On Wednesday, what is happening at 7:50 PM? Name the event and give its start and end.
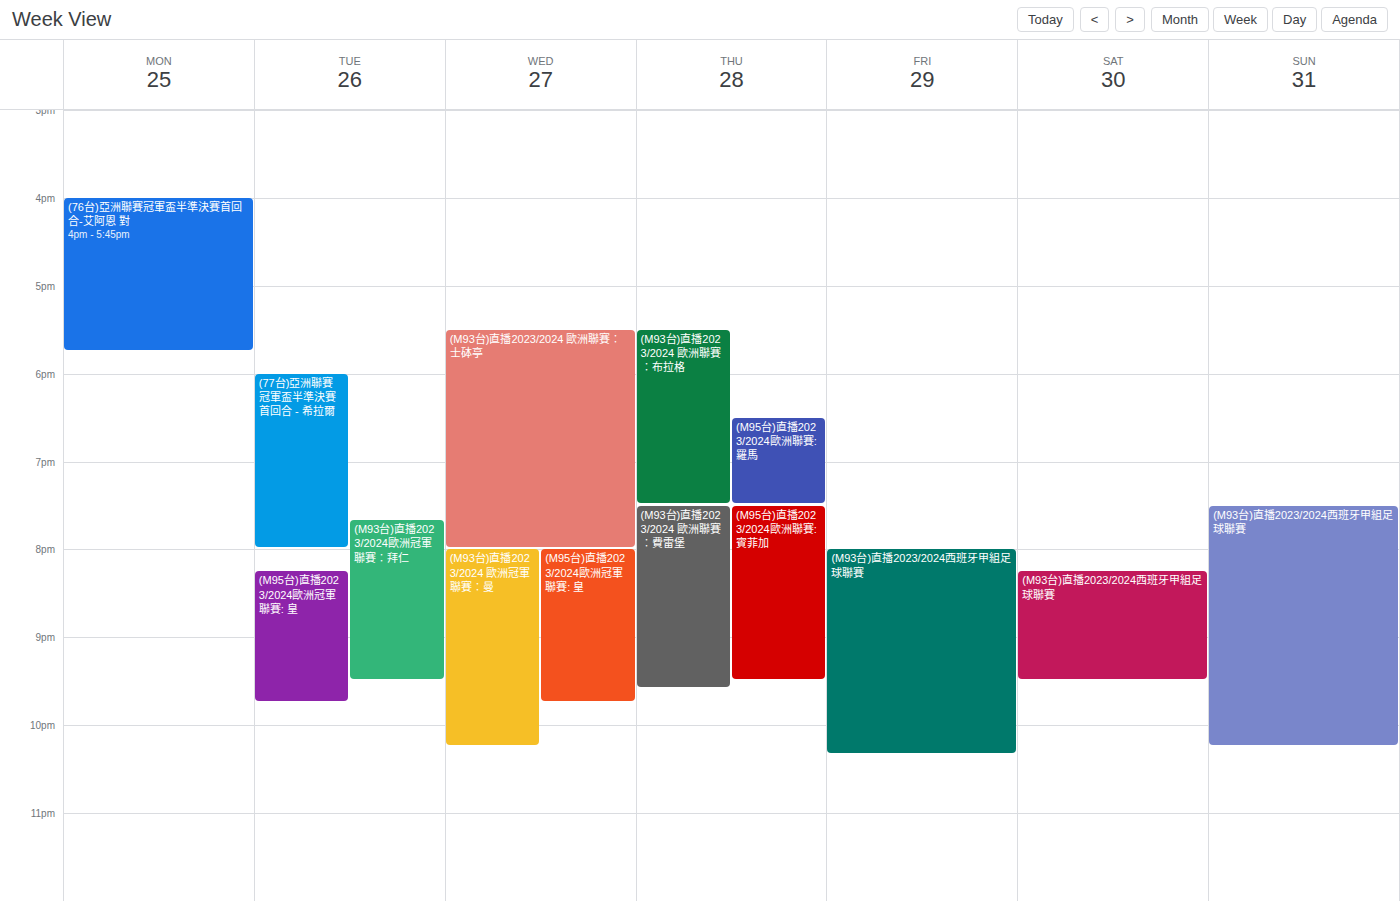
"(M93台)直播2023/2024 歐洲聯賽︰士砵亭", 5:30 PM to 8:00 PM